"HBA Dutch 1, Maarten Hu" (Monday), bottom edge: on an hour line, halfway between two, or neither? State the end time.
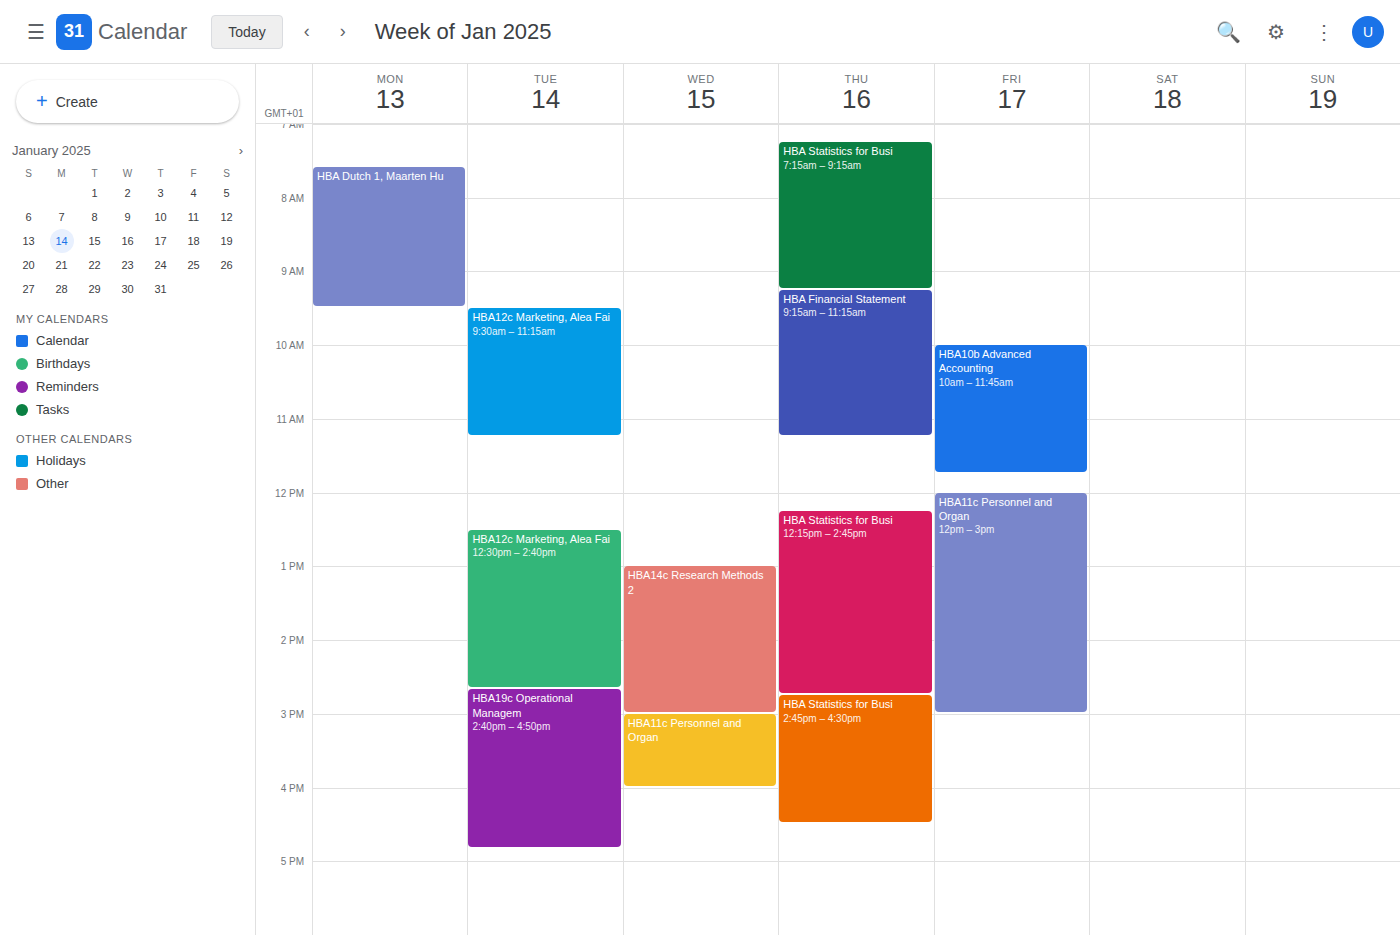
9:30 AM -- halfway between the 9 AM and 10 AM lines.